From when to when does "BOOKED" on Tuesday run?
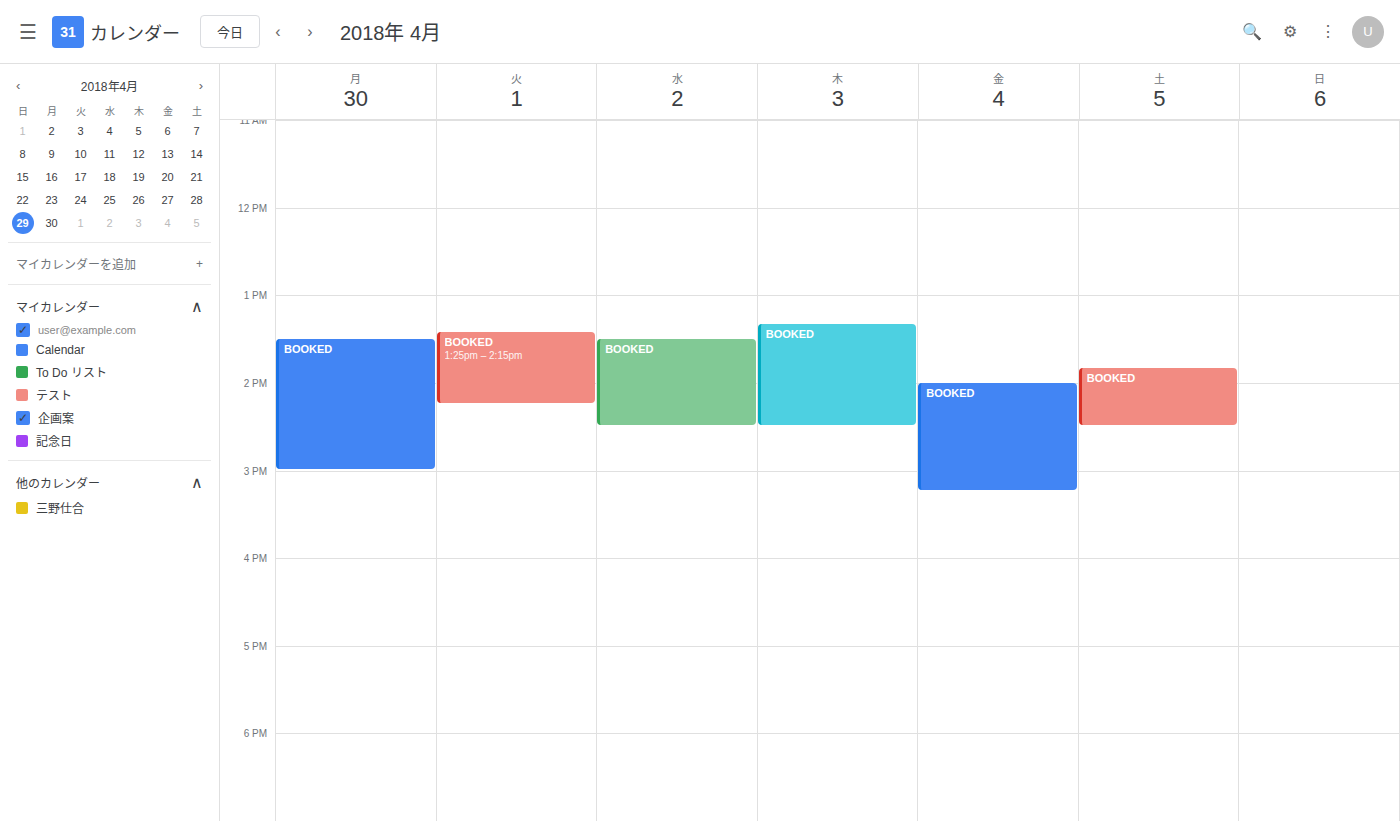
1:25 PM to 2:15 PM